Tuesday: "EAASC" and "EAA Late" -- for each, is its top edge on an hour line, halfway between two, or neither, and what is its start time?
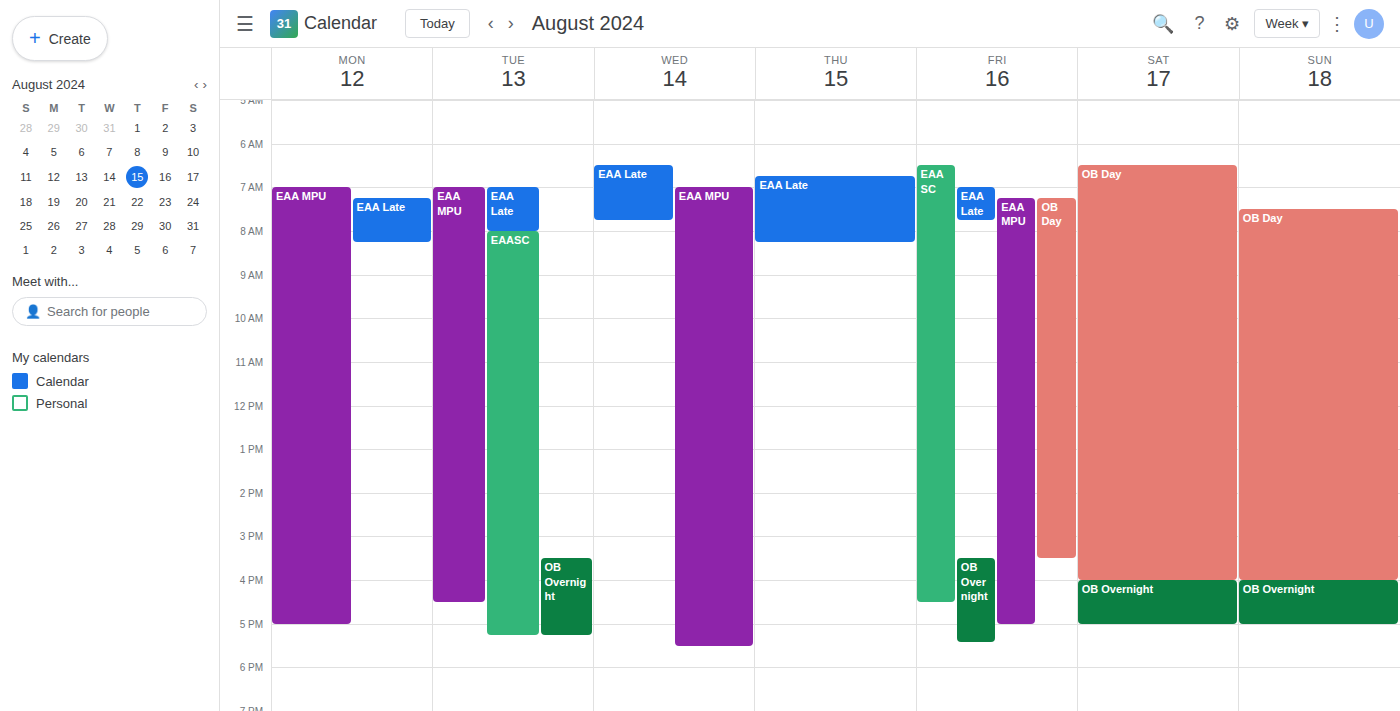
"EAASC": 8:00 AM, exactly on the 8 AM line. "EAA Late": 7:00 AM, exactly on the 7 AM line.